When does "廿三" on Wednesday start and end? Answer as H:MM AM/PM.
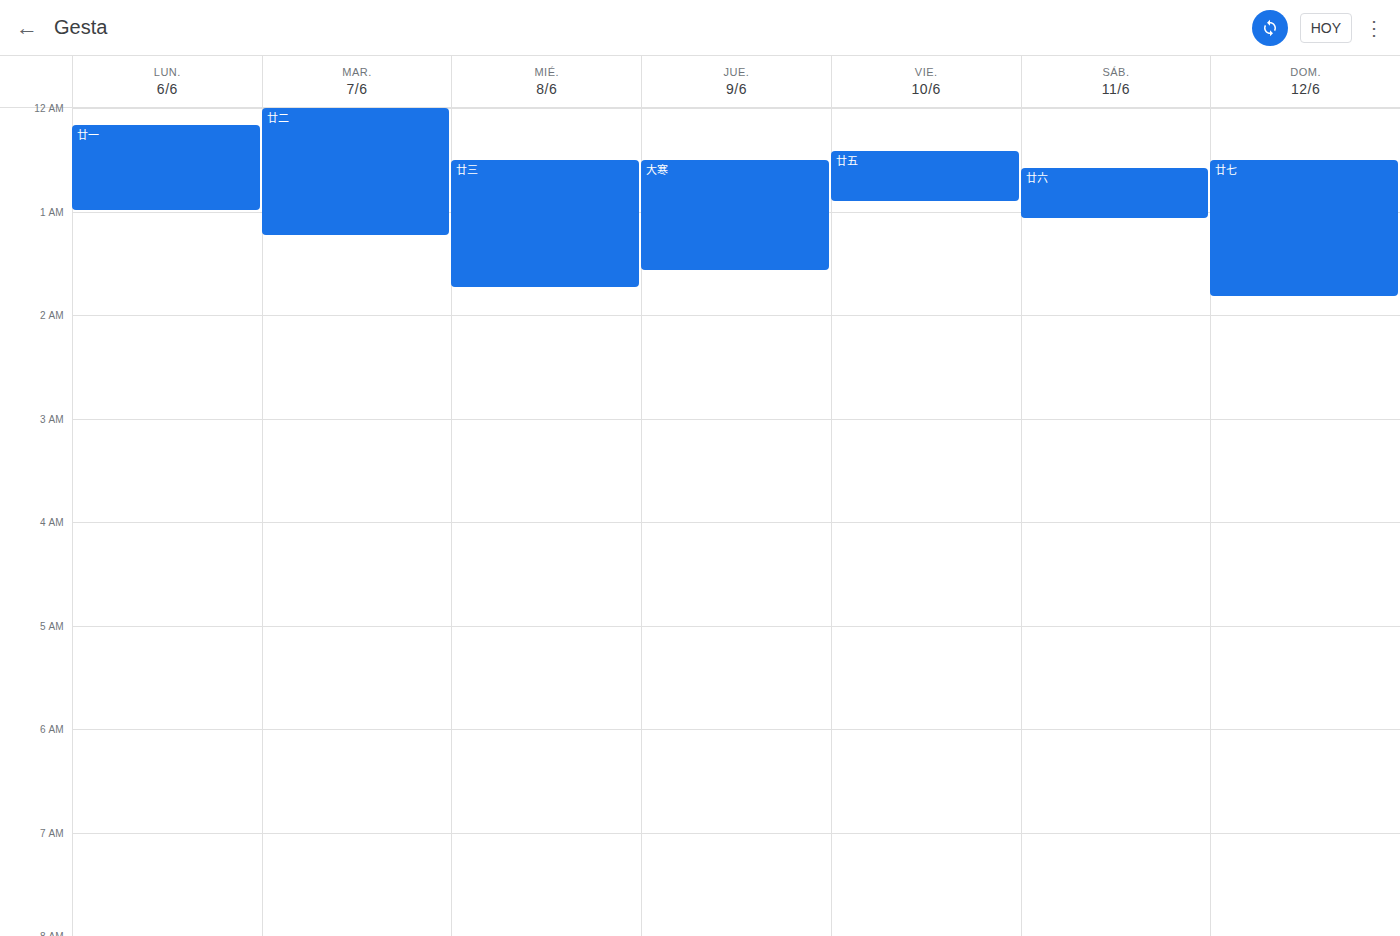
12:30 AM to 1:45 AM